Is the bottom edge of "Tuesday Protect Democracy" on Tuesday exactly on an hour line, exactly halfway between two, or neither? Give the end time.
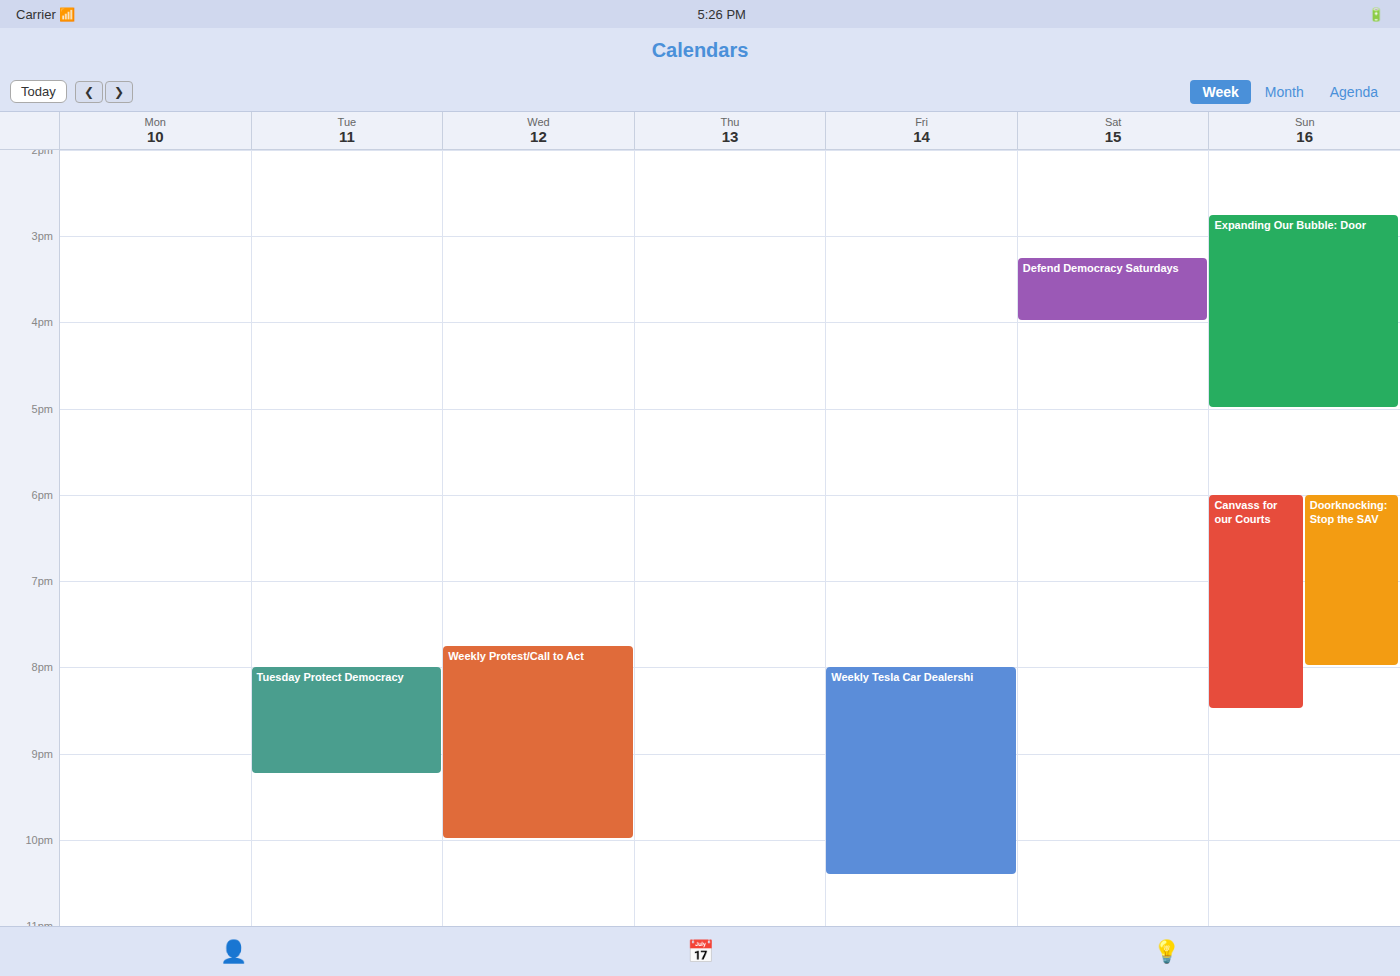
9:15 PM -- neither: a quarter of the way from the 9 PM line to the 10 PM line.